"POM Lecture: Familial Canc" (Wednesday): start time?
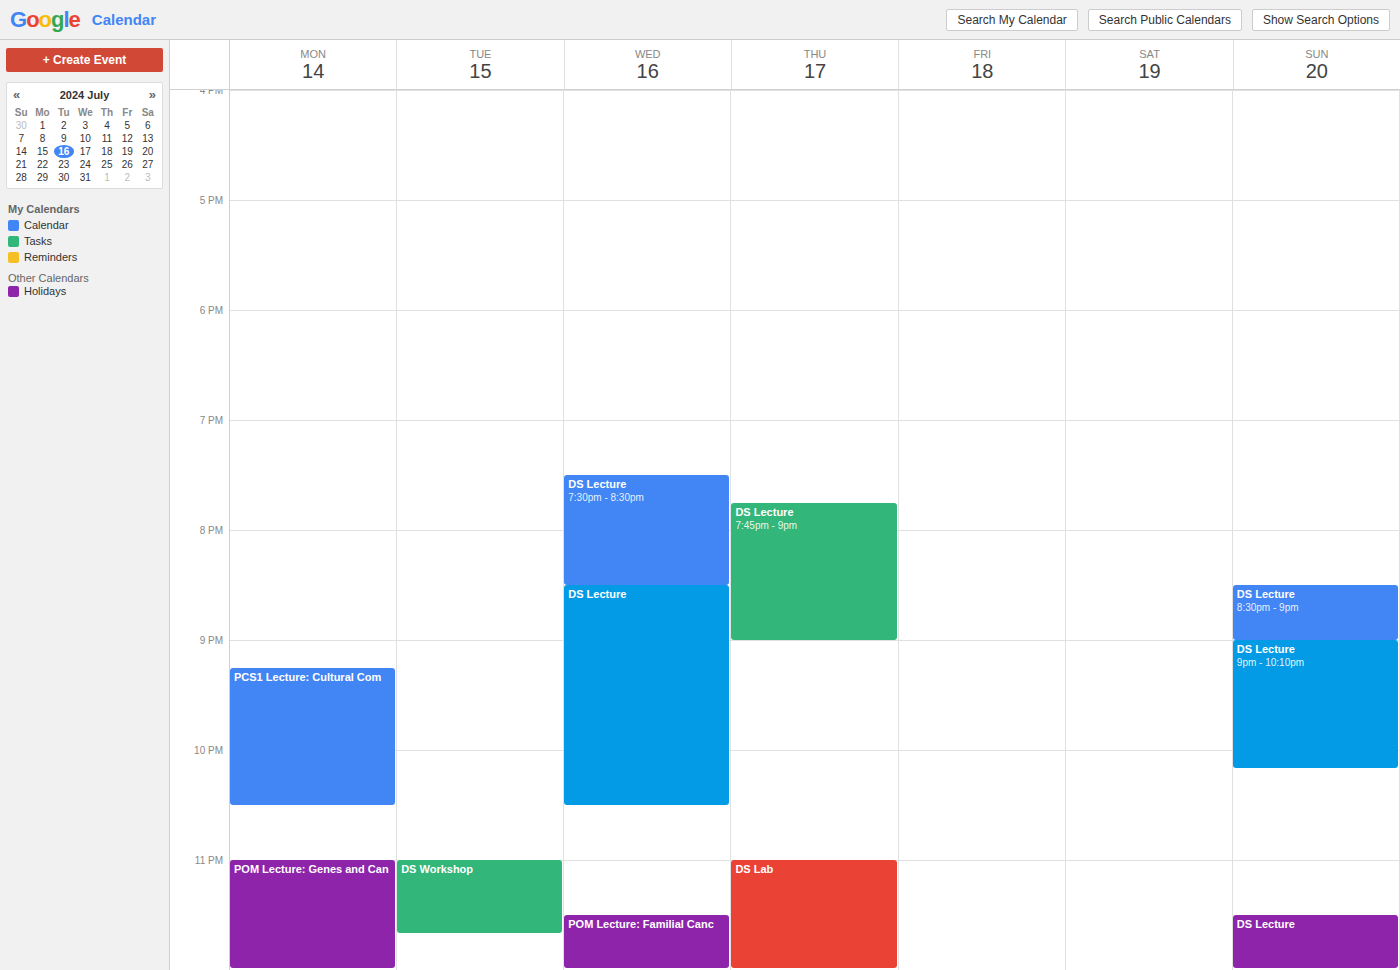
23:30